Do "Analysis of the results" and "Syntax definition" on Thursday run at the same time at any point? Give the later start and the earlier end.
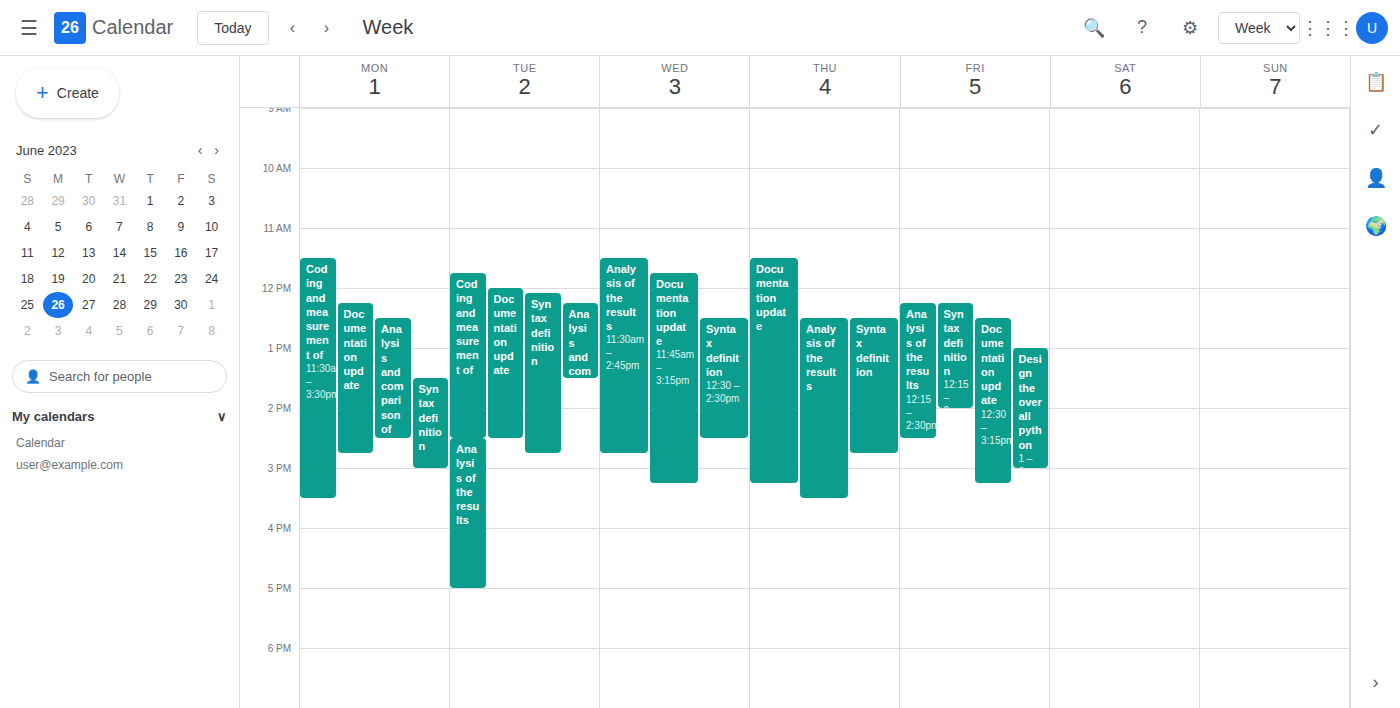
"Analysis of the results" starts at 12:30, before "Syntax definition" ends at 14:45 -- they overlap.